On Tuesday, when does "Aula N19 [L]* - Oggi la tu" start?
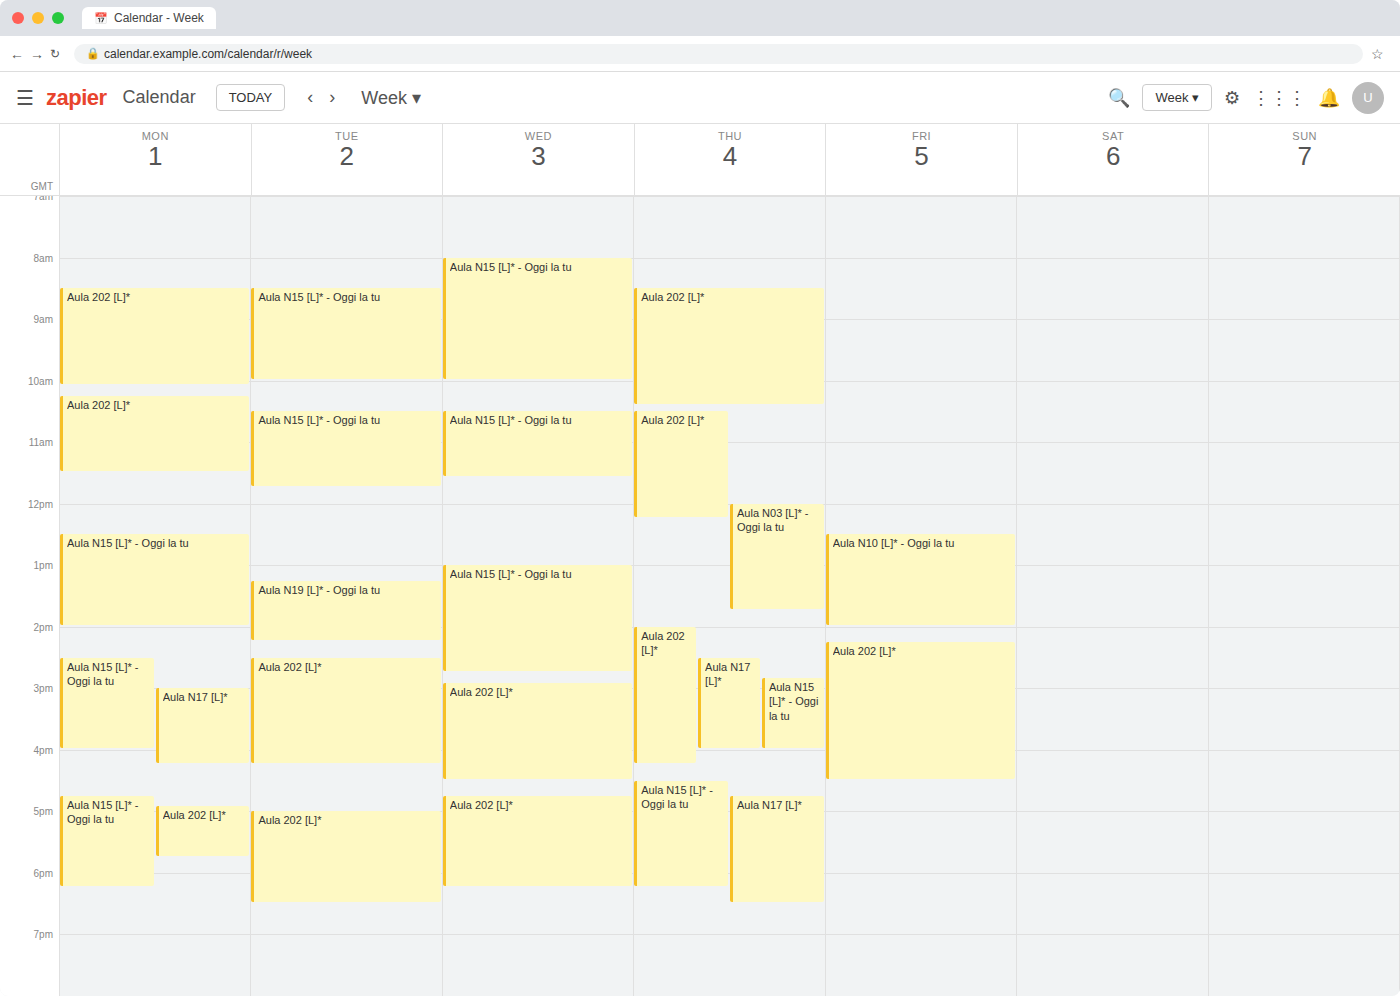
1:15 PM